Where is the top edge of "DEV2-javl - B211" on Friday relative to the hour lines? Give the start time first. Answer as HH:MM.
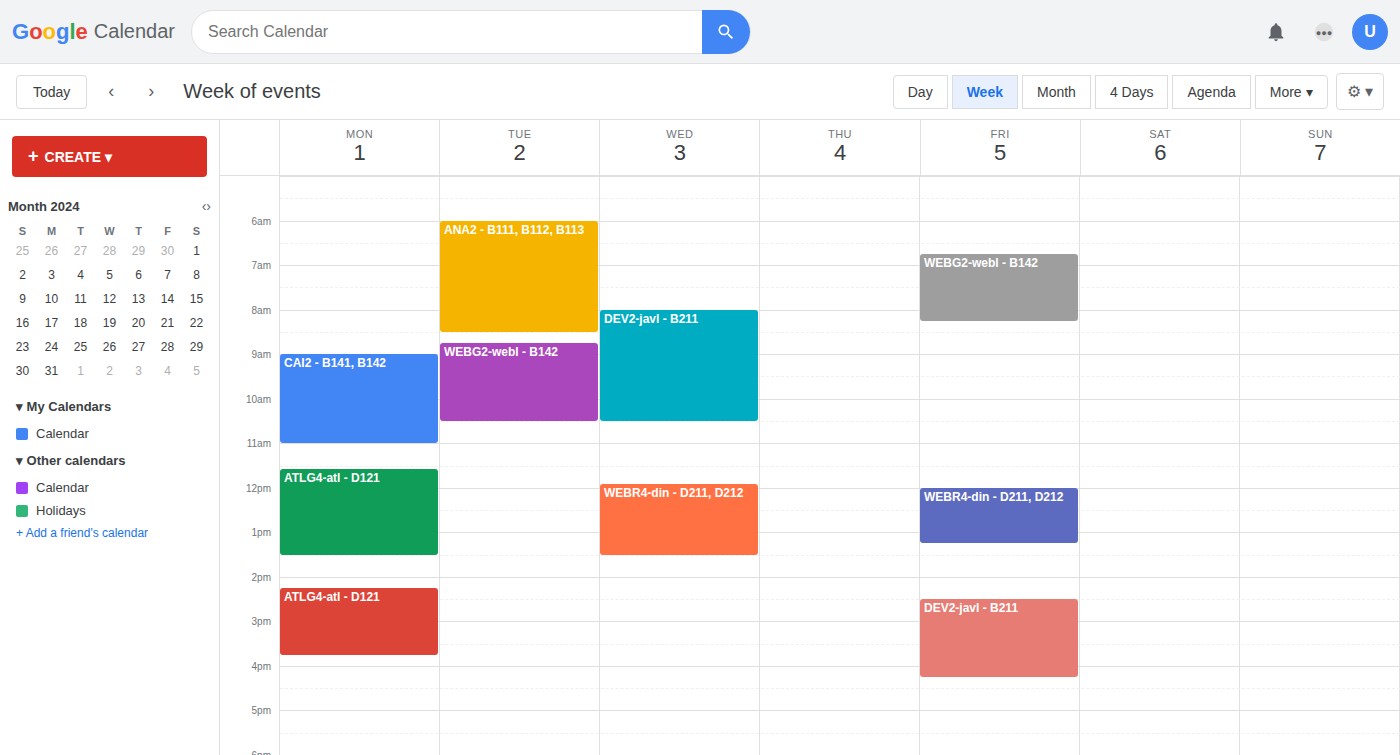
14:30 -- halfway between the 14:00 and 15:00 lines.